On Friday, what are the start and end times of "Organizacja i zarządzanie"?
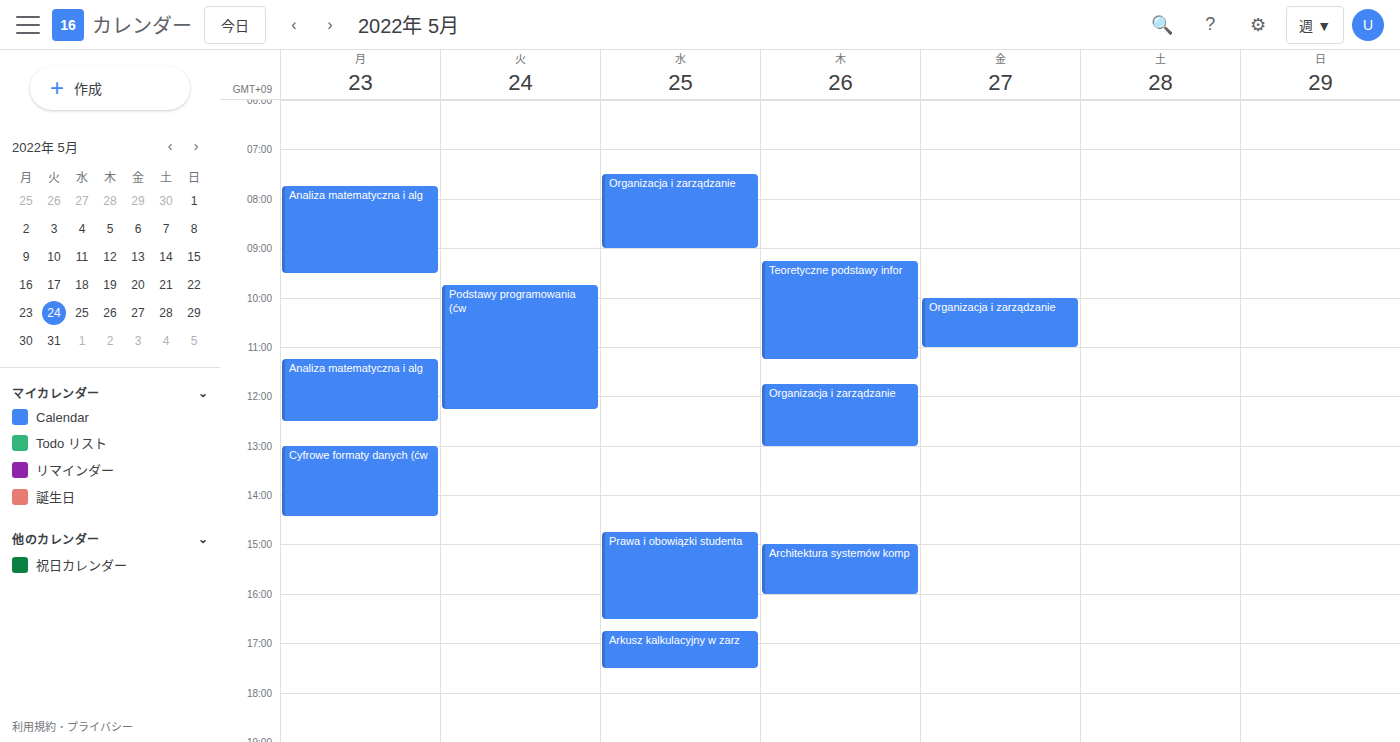
10:00 AM to 11:00 AM